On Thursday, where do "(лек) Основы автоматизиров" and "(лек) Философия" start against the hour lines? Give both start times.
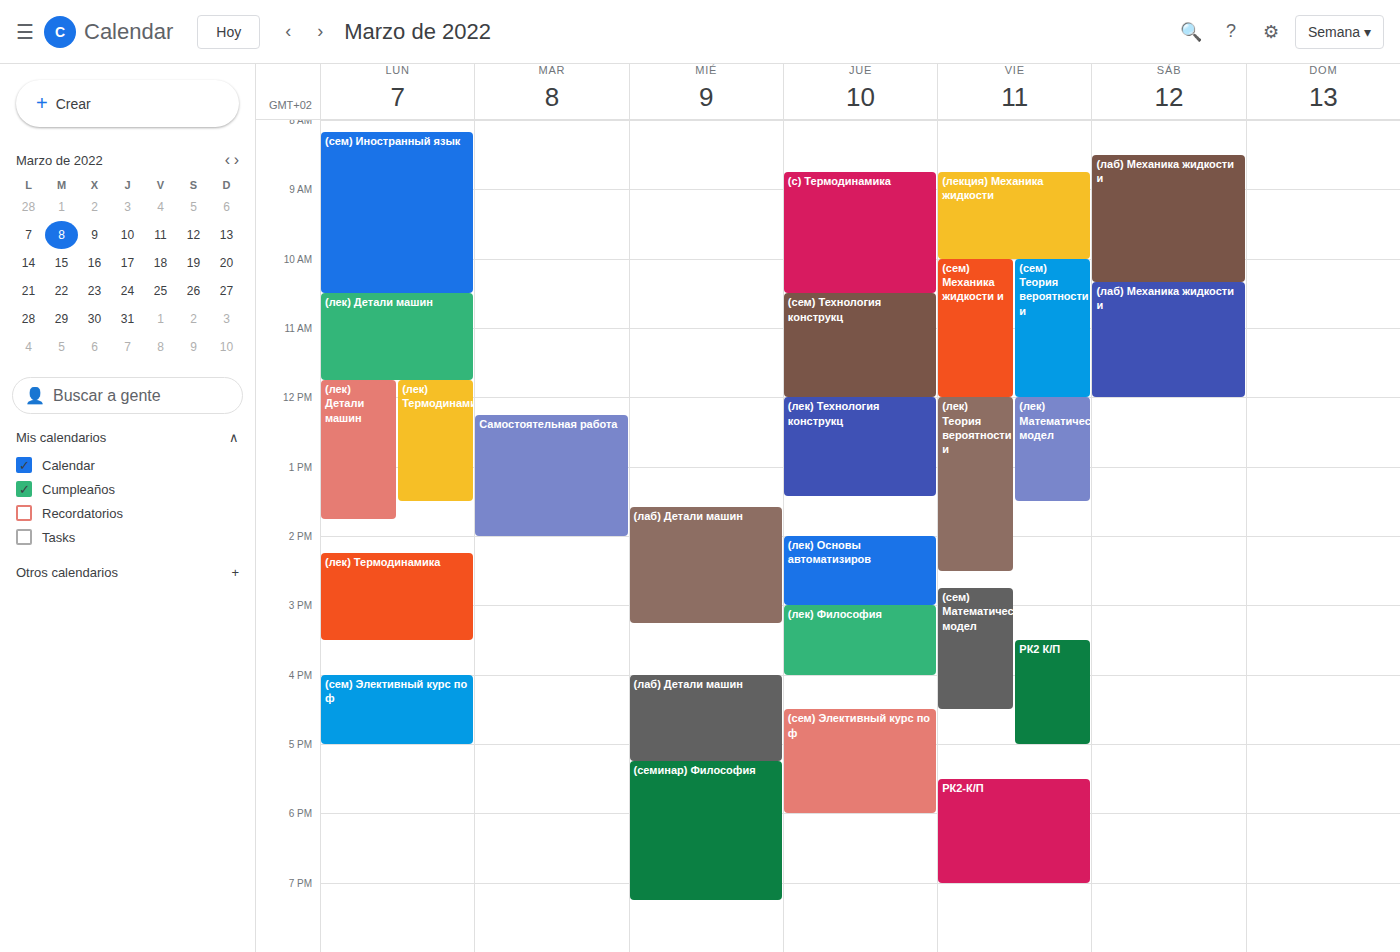
"(лек) Основы автоматизиров": 2:00 PM, exactly on the 2 PM line. "(лек) Философия": 3:00 PM, exactly on the 3 PM line.